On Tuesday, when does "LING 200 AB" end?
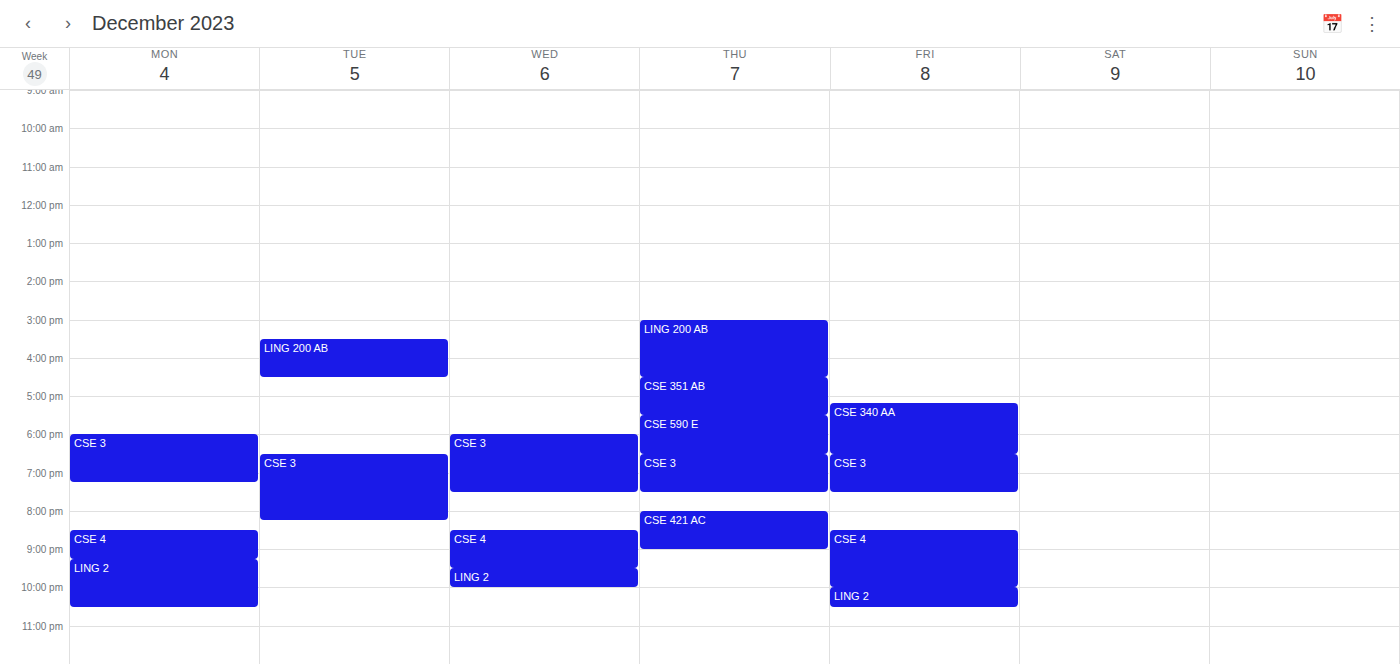
4:30 PM